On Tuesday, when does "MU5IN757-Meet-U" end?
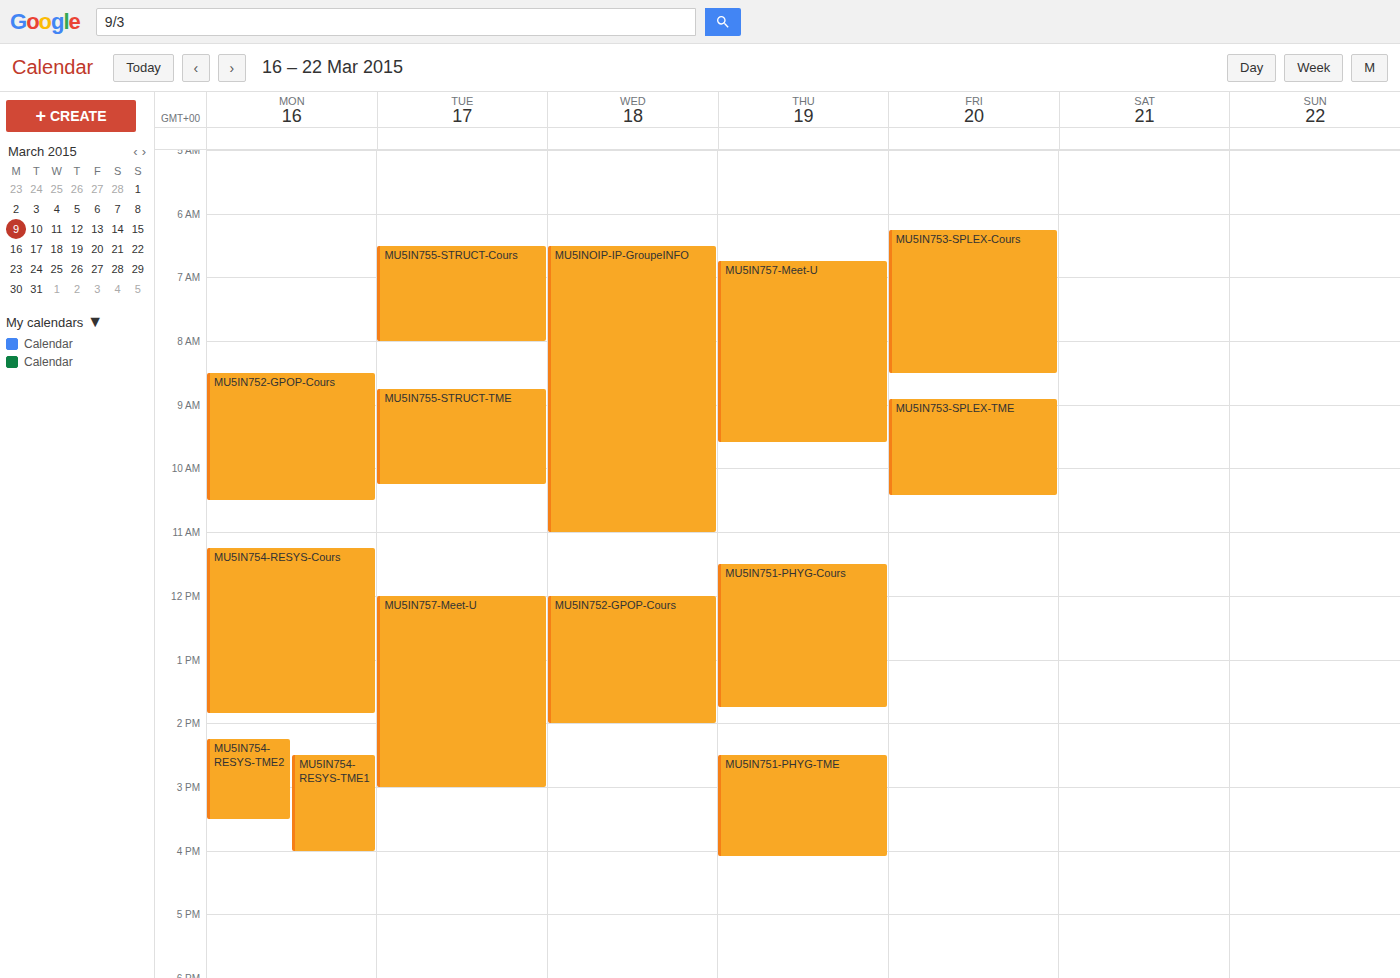
3:00 PM